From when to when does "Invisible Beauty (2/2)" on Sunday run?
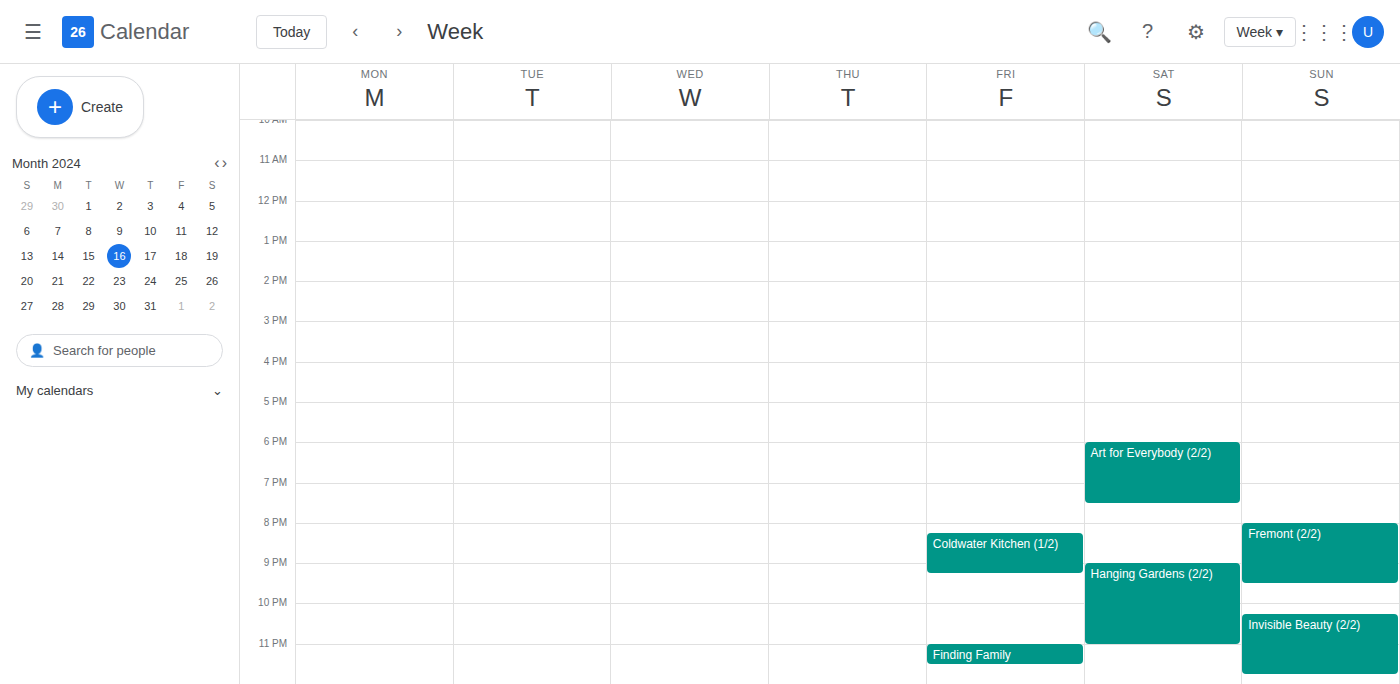
10:15 PM to 11:45 PM